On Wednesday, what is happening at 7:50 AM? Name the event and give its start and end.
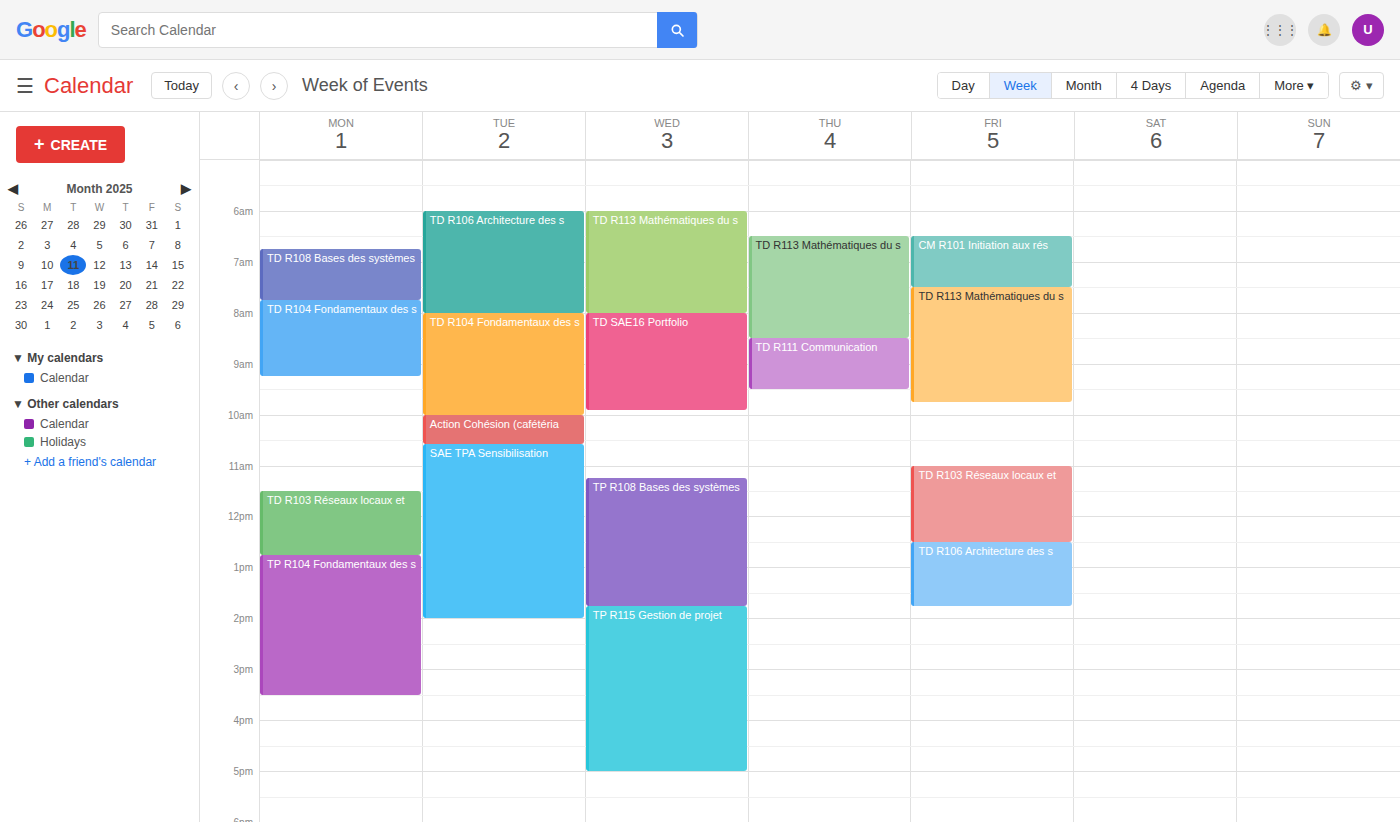
"TD R113 Mathématiques du s", 6:00 AM to 8:00 AM